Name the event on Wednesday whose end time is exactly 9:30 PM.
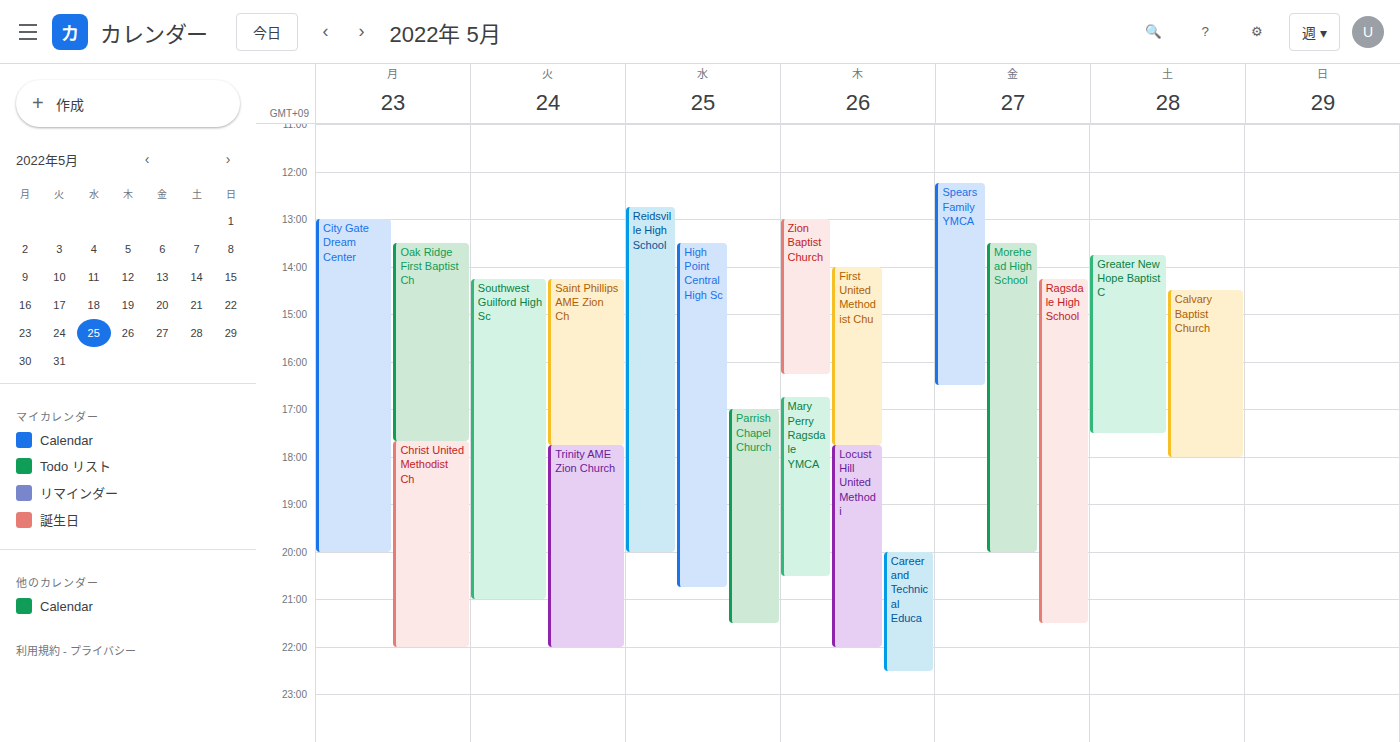
"Parrish Chapel Church"